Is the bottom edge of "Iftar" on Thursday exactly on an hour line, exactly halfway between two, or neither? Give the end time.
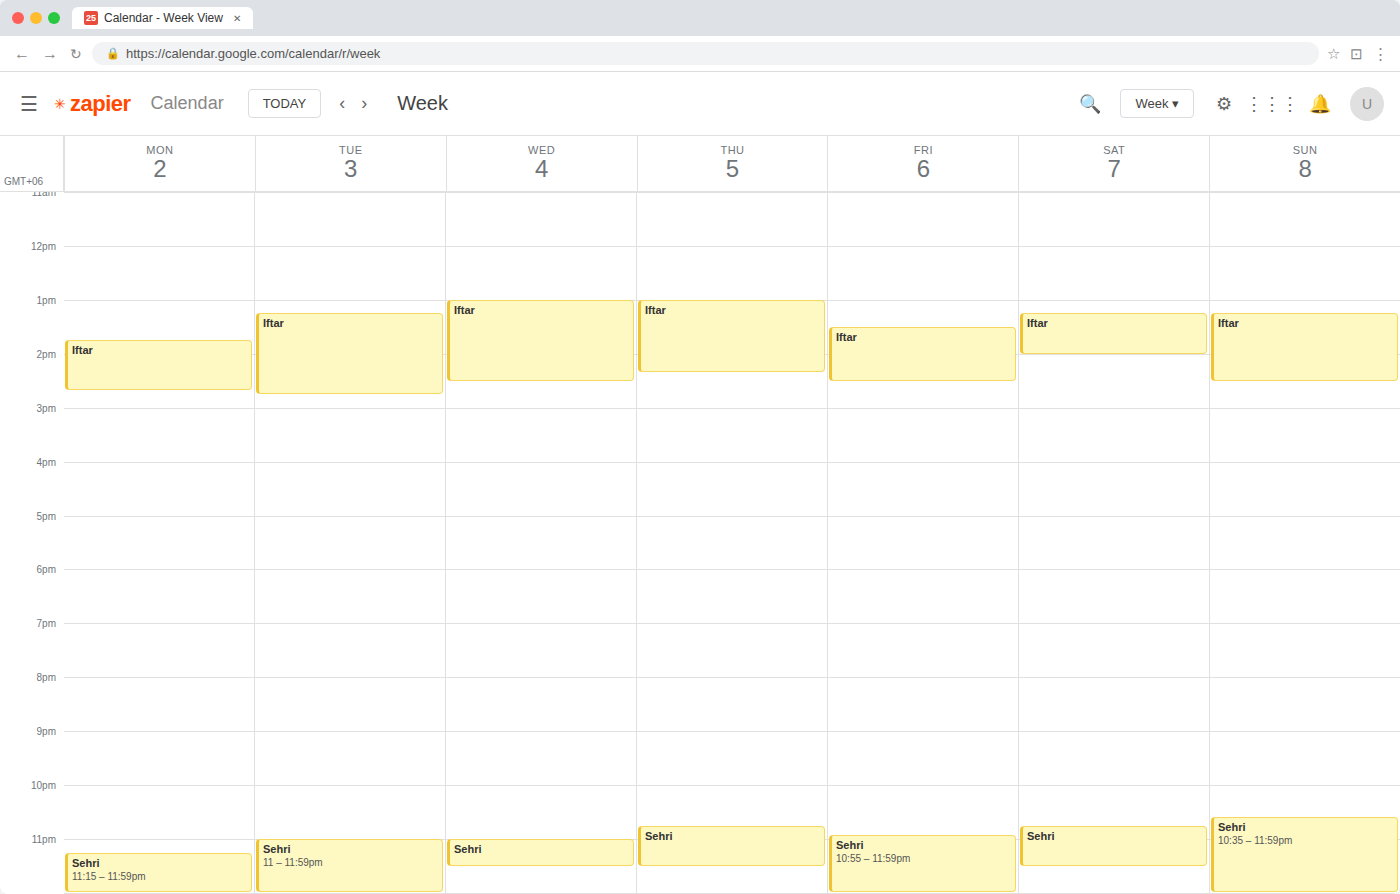
2:20 PM -- neither: 20 minutes below the 2 PM line and 40 minutes above the 3 PM line.